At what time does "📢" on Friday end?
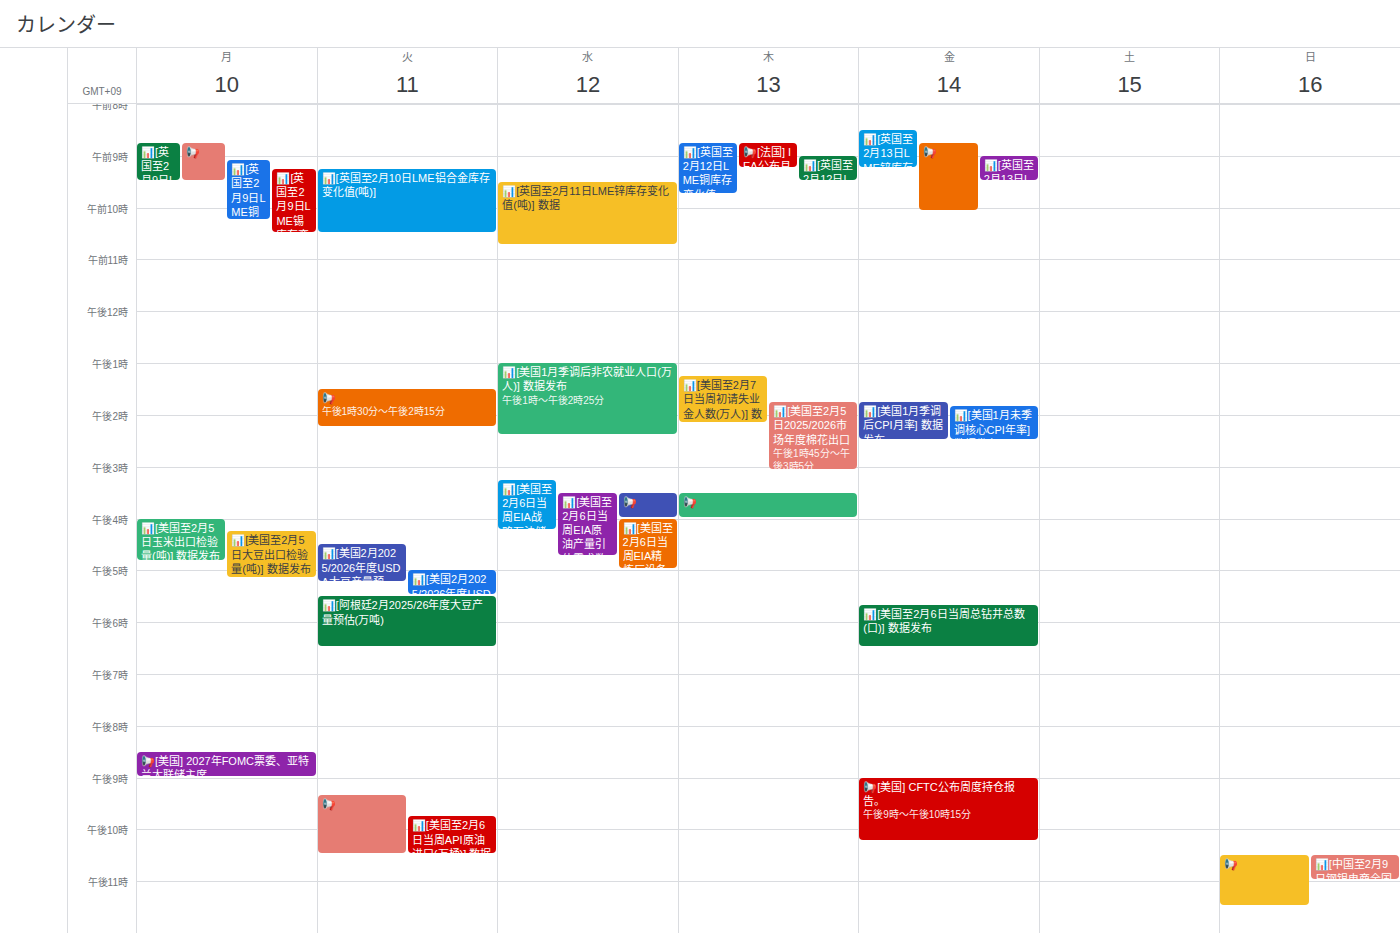
10:05 AM